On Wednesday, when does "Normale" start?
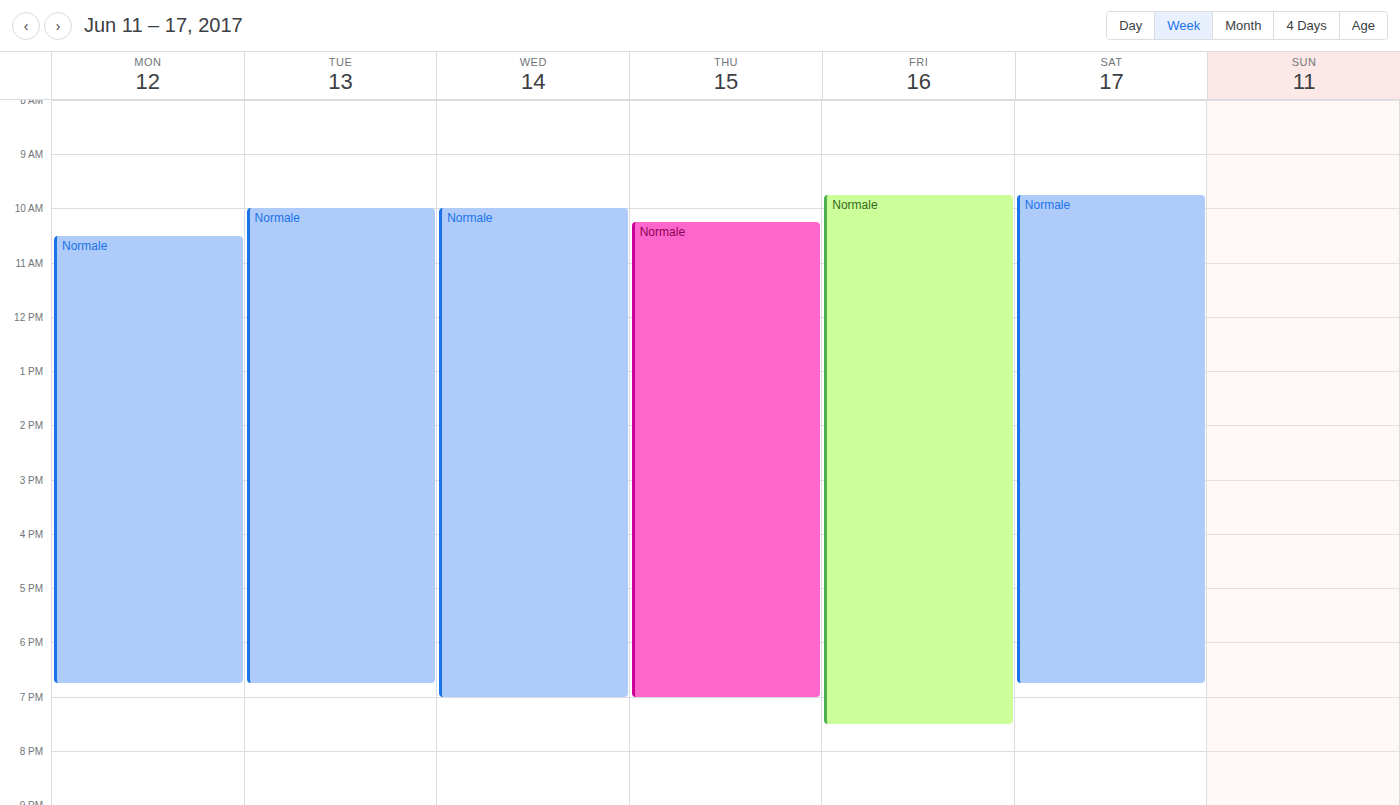
10:00 AM